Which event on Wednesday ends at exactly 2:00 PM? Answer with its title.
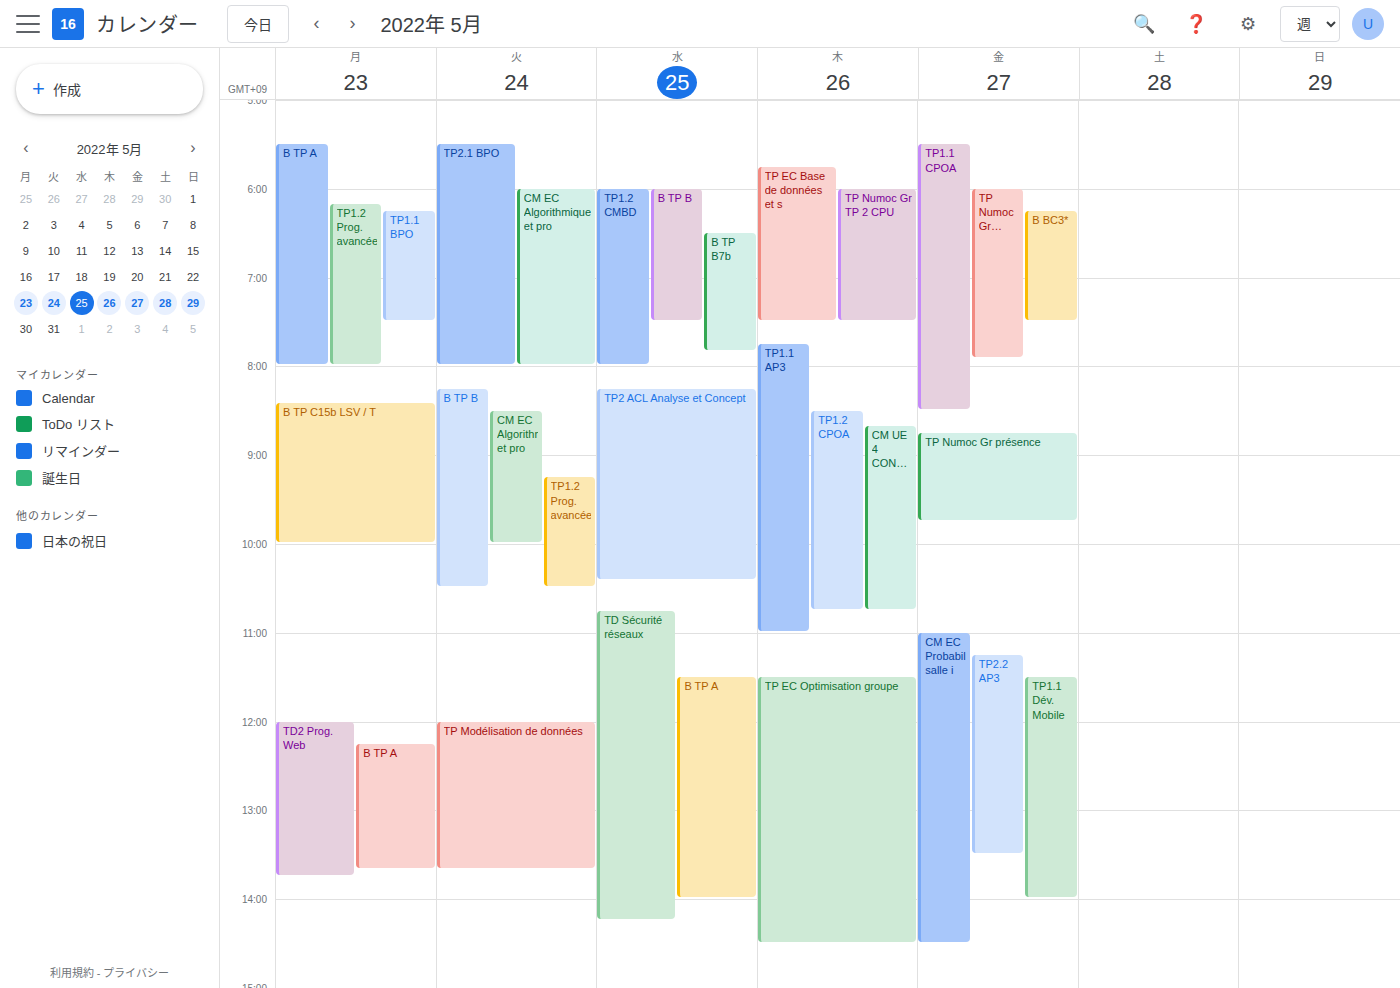
"B TP A"